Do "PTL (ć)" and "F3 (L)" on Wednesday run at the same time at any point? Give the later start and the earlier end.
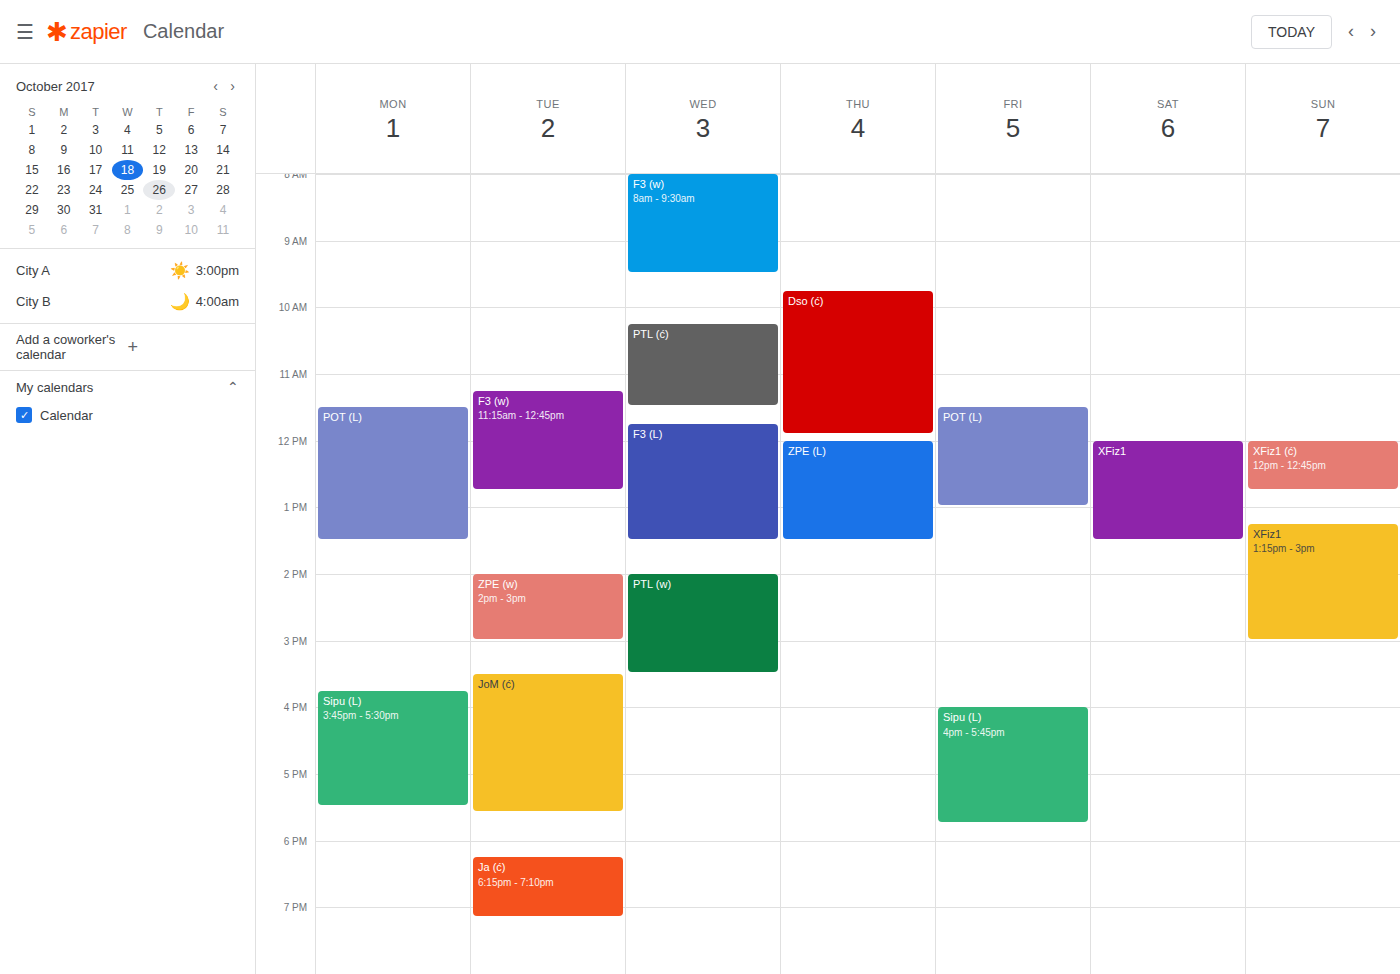
"PTL (ć)" ends at 11:30 AM and "F3 (L)" starts at 11:45 AM -- no overlap.